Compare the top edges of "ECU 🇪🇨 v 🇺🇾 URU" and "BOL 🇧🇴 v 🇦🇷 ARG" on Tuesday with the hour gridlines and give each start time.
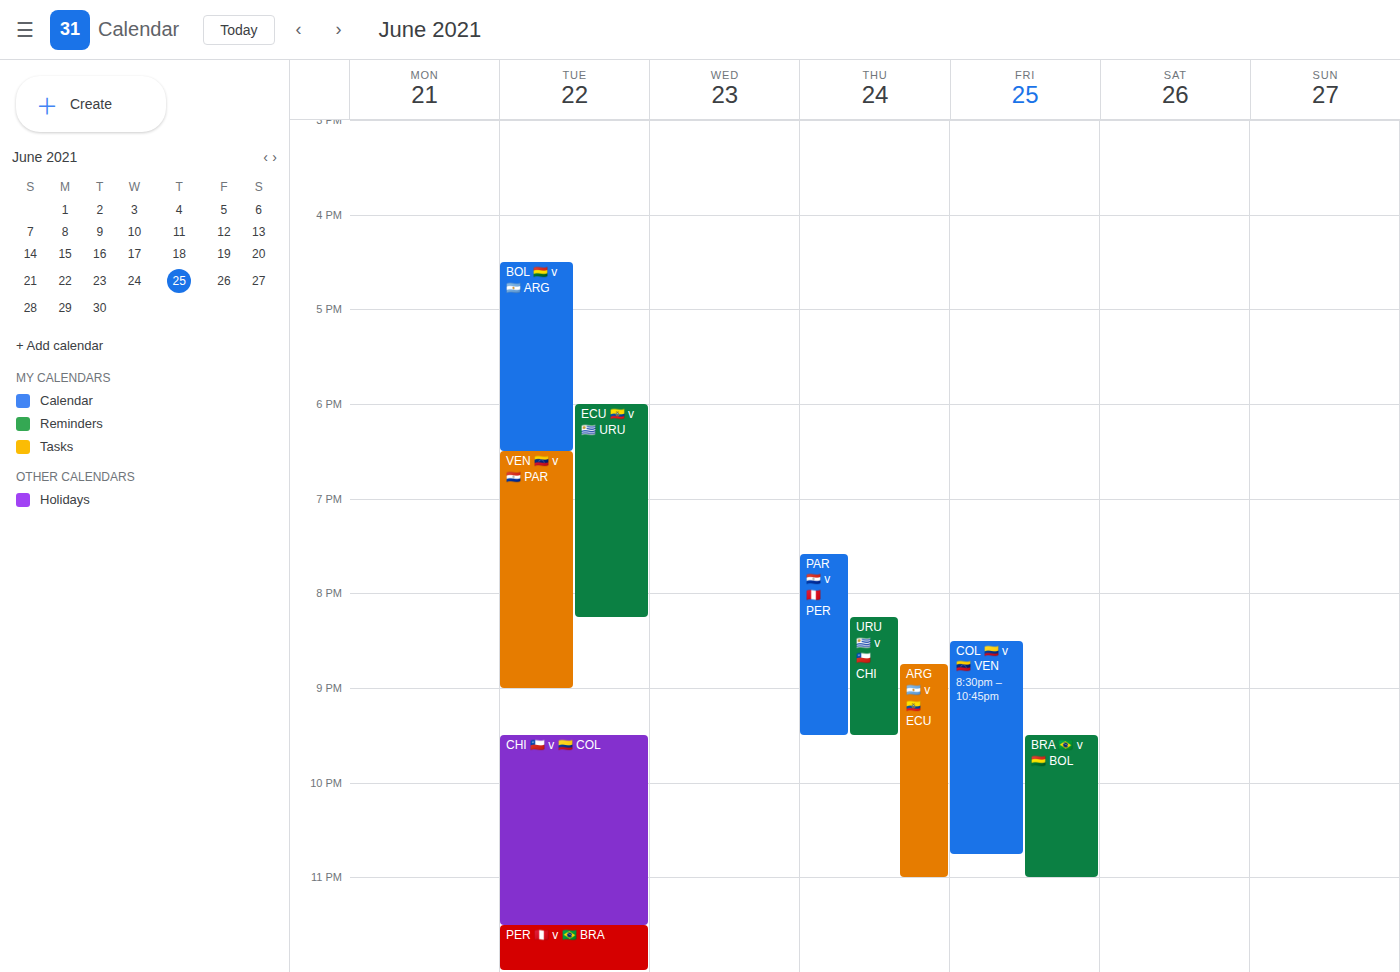
"ECU 🇪🇨 v 🇺🇾 URU": 6:00 PM, exactly on the 6 PM line. "BOL 🇧🇴 v 🇦🇷 ARG": 4:30 PM, halfway between the 4 PM and 5 PM lines.